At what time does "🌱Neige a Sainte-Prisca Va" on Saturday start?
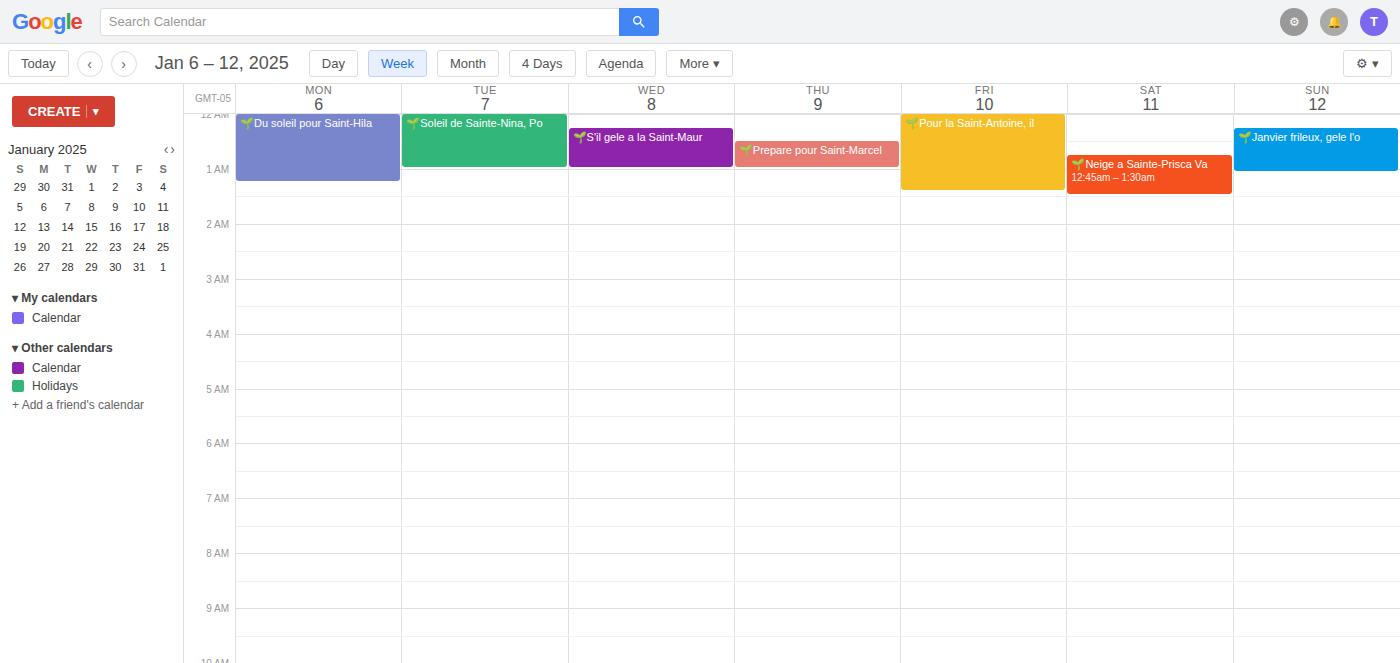
12:45 AM